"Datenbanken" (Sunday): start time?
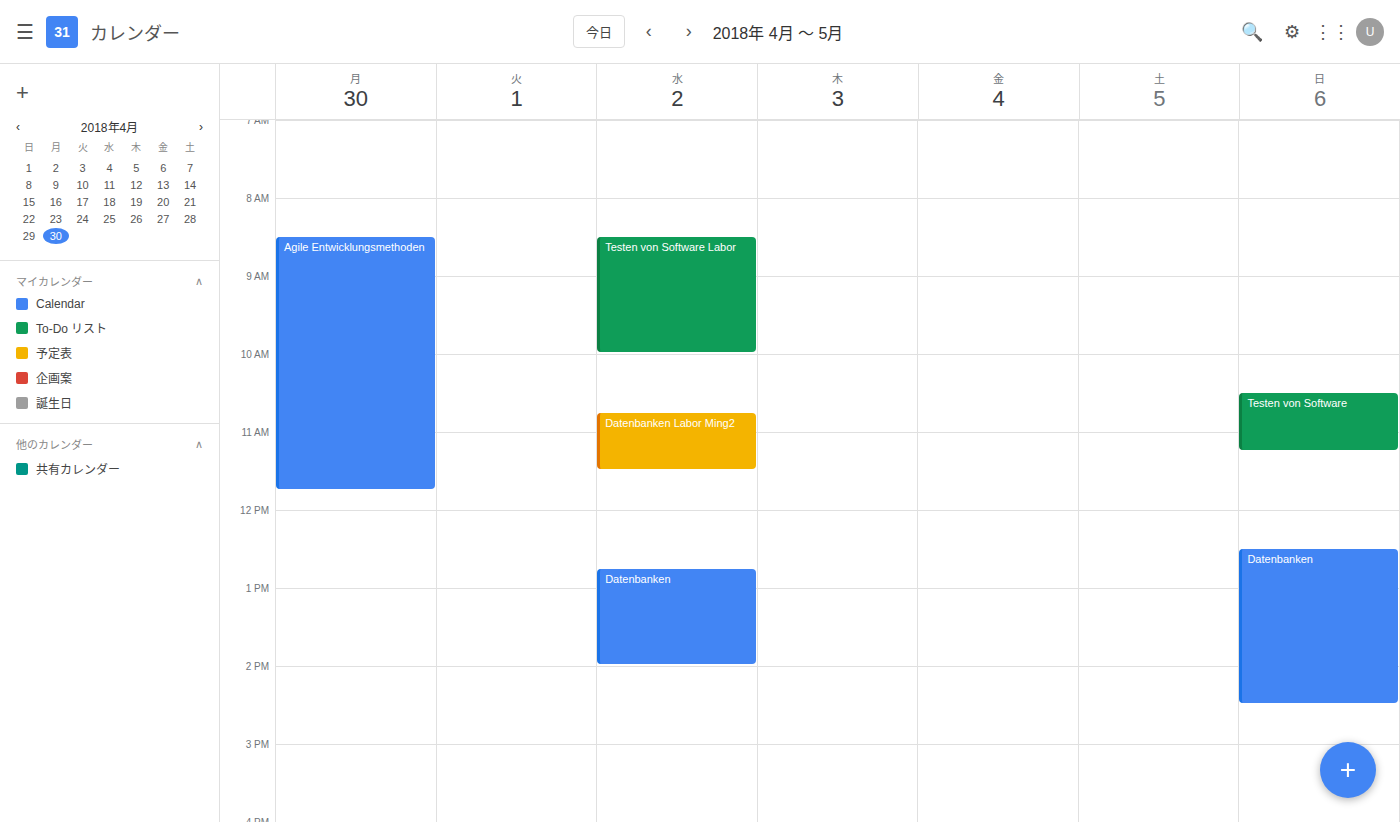
12:30 PM